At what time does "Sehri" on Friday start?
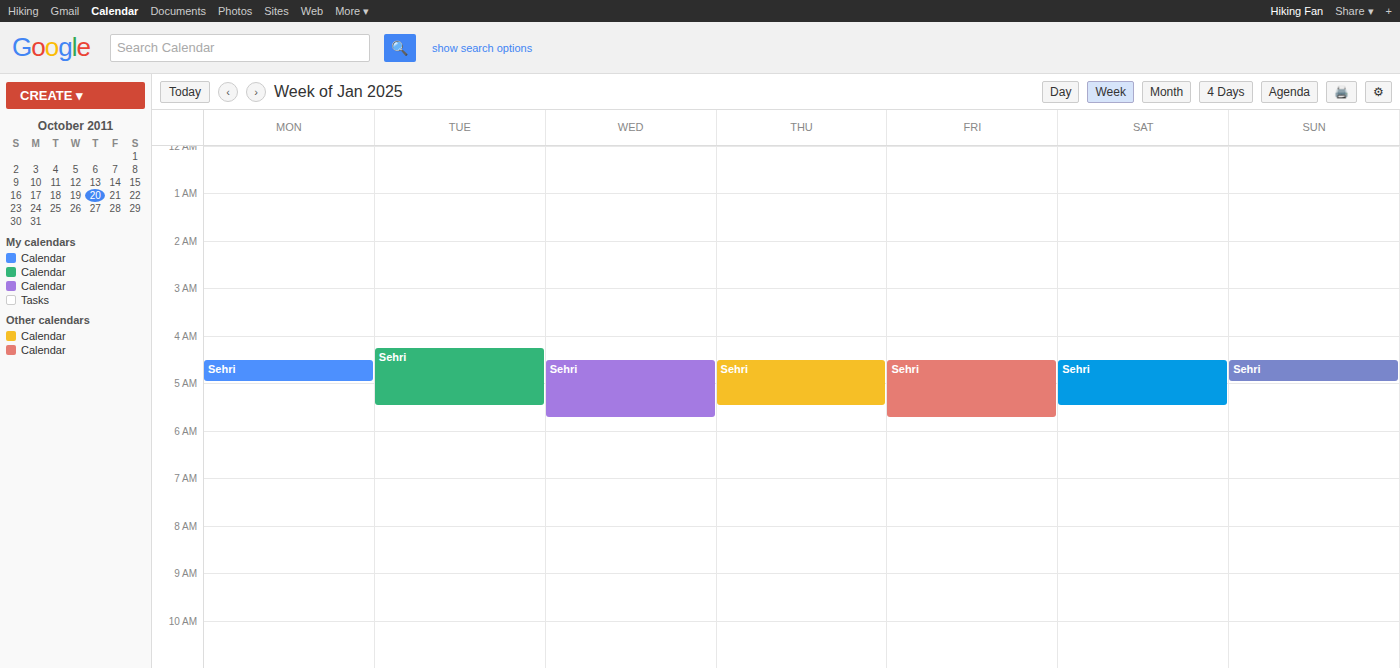
4:30 AM